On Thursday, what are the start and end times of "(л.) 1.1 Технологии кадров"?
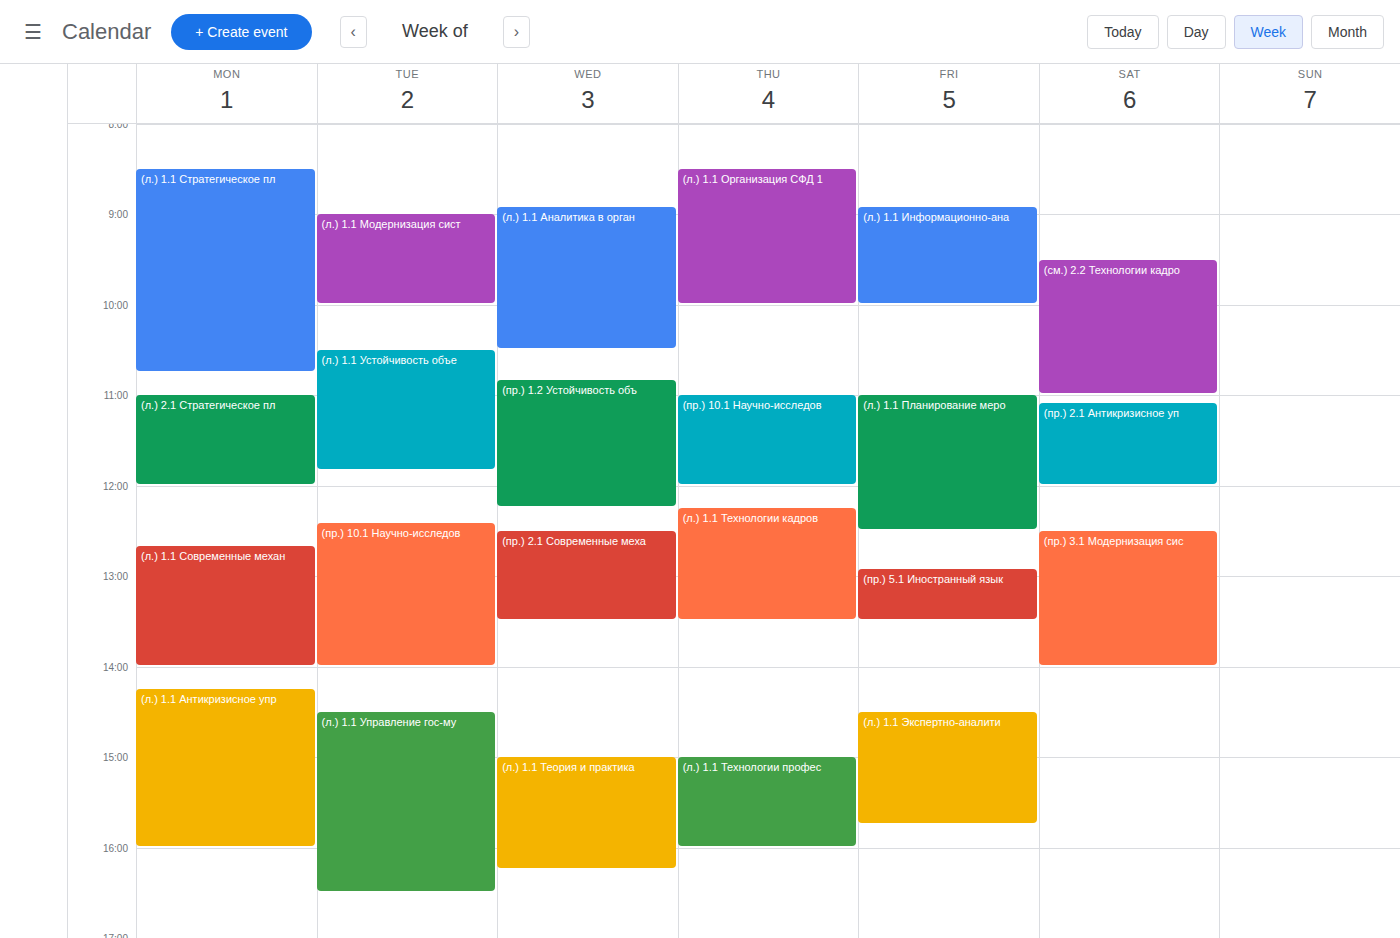
12:15 PM to 1:30 PM